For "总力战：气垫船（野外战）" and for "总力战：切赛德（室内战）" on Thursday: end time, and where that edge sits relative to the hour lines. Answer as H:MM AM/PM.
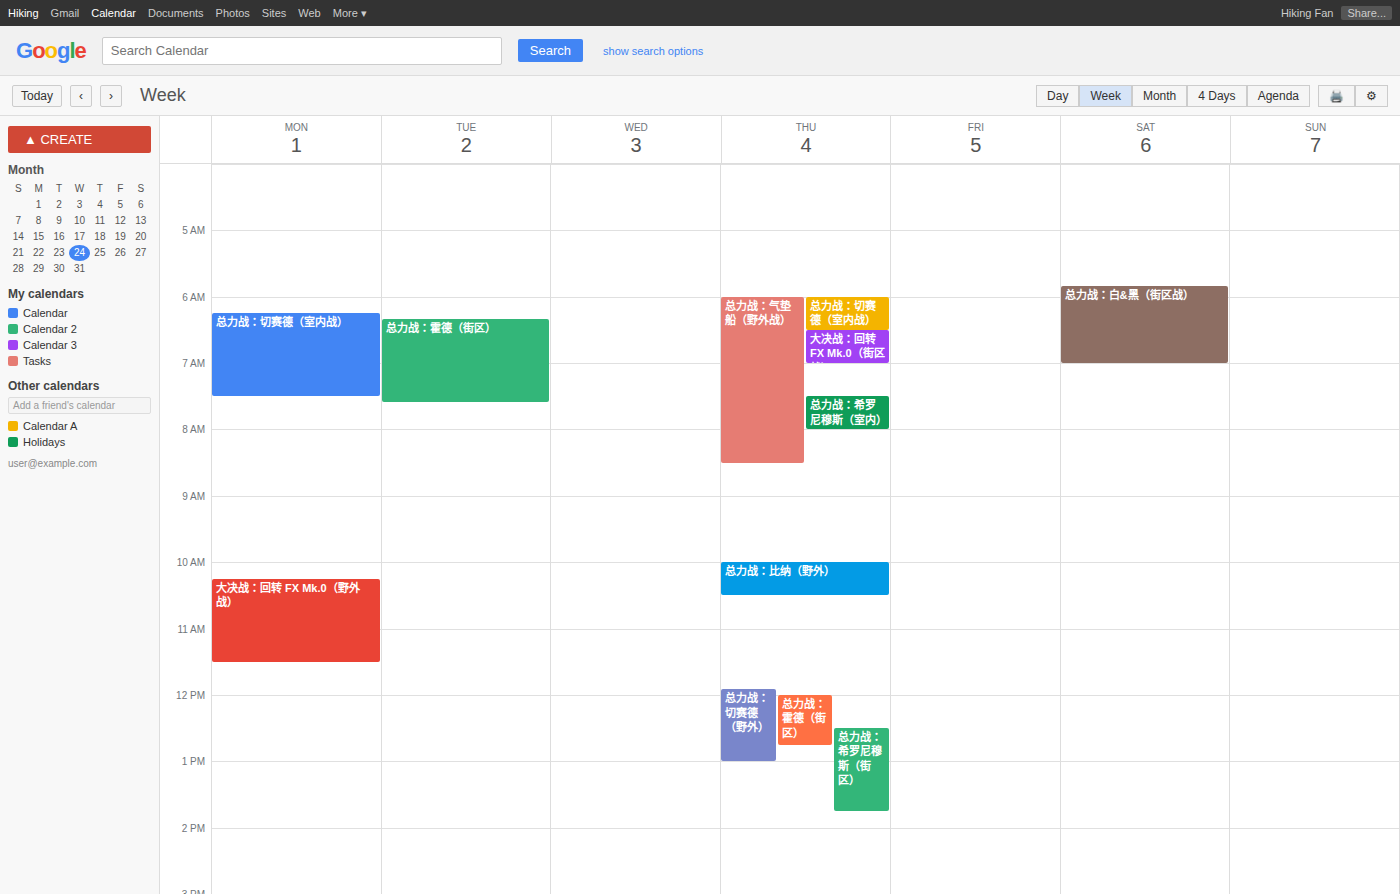
"总力战：气垫船（野外战）": 8:30 AM, halfway between the 8 AM and 9 AM lines. "总力战：切赛德（室内战）": 6:30 AM, halfway between the 6 AM and 7 AM lines.